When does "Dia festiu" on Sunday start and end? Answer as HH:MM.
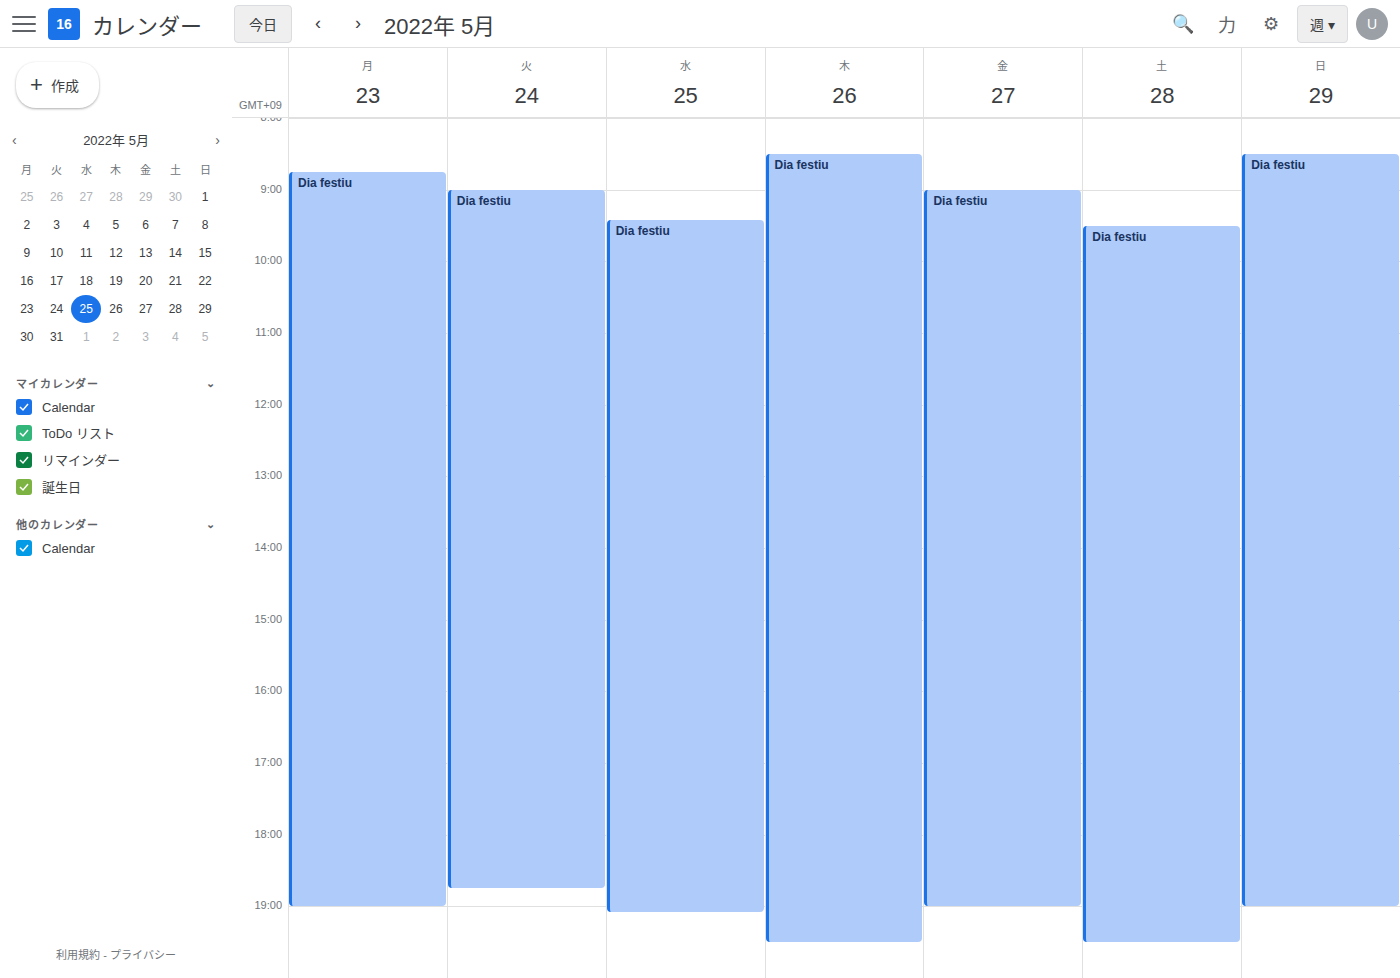
08:30 to 19:00